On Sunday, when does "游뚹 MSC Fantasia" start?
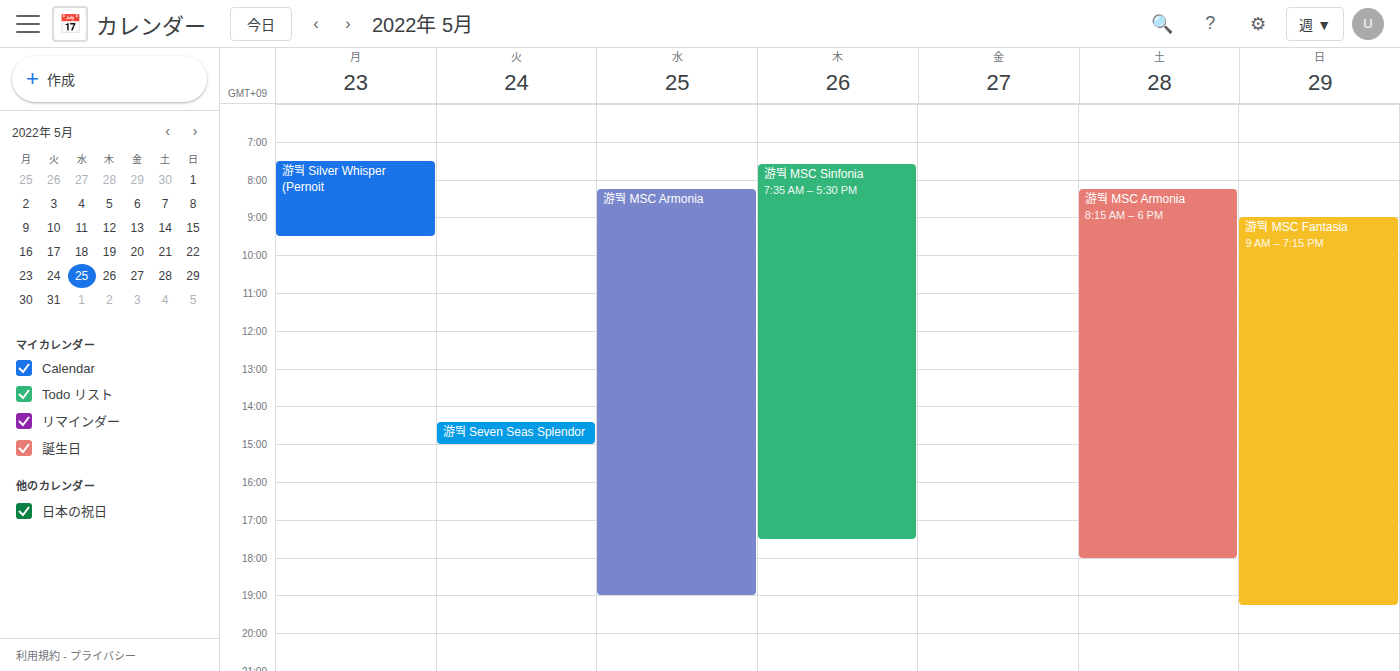
9:00 AM